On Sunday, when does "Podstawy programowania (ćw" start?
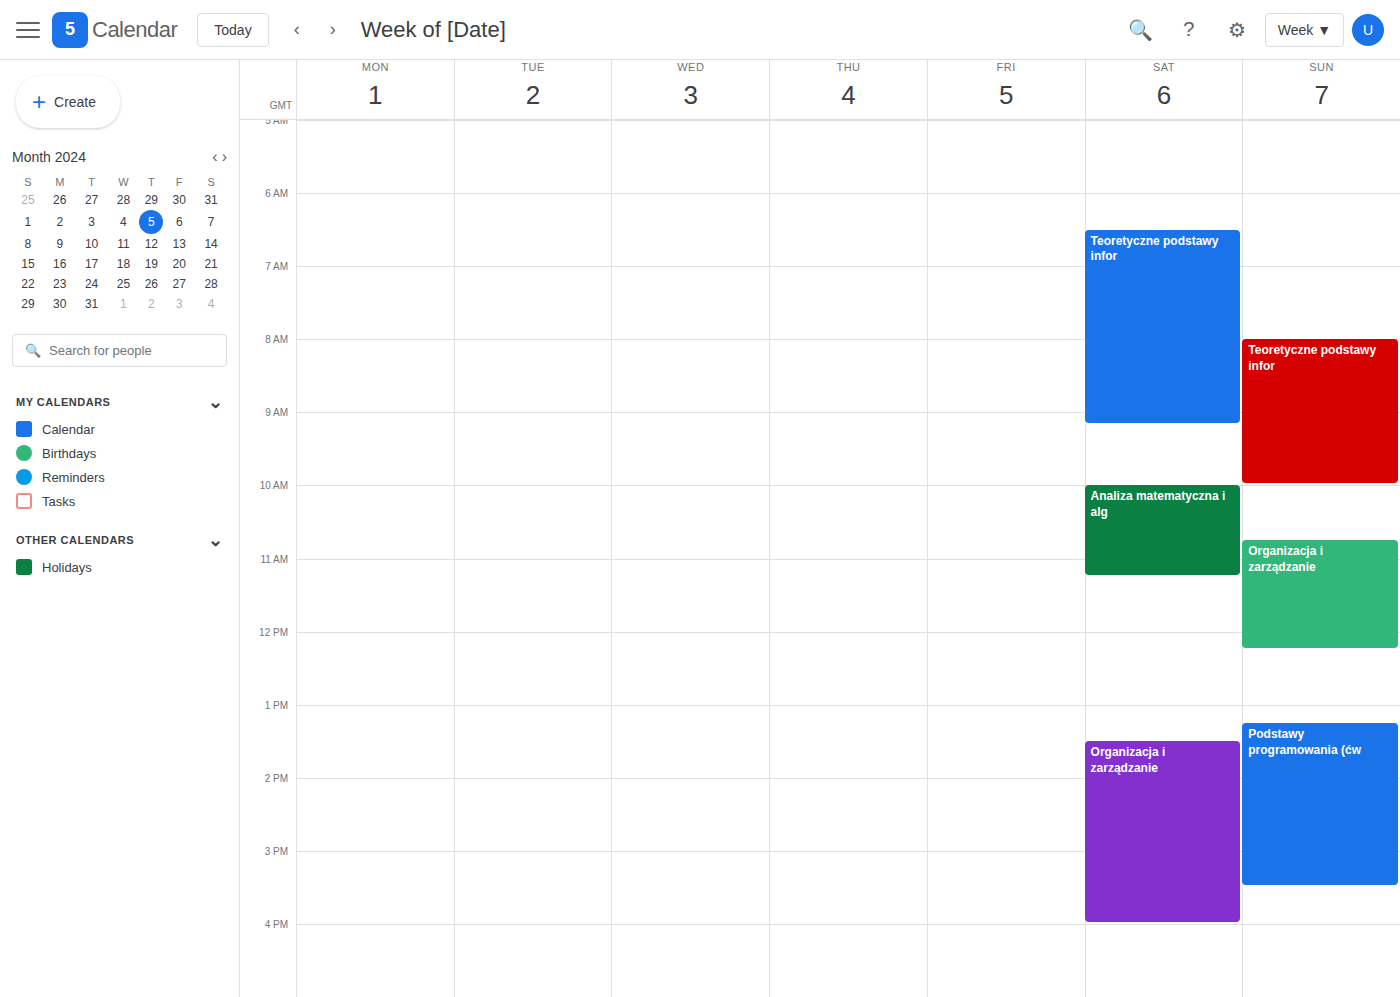
1:15 PM